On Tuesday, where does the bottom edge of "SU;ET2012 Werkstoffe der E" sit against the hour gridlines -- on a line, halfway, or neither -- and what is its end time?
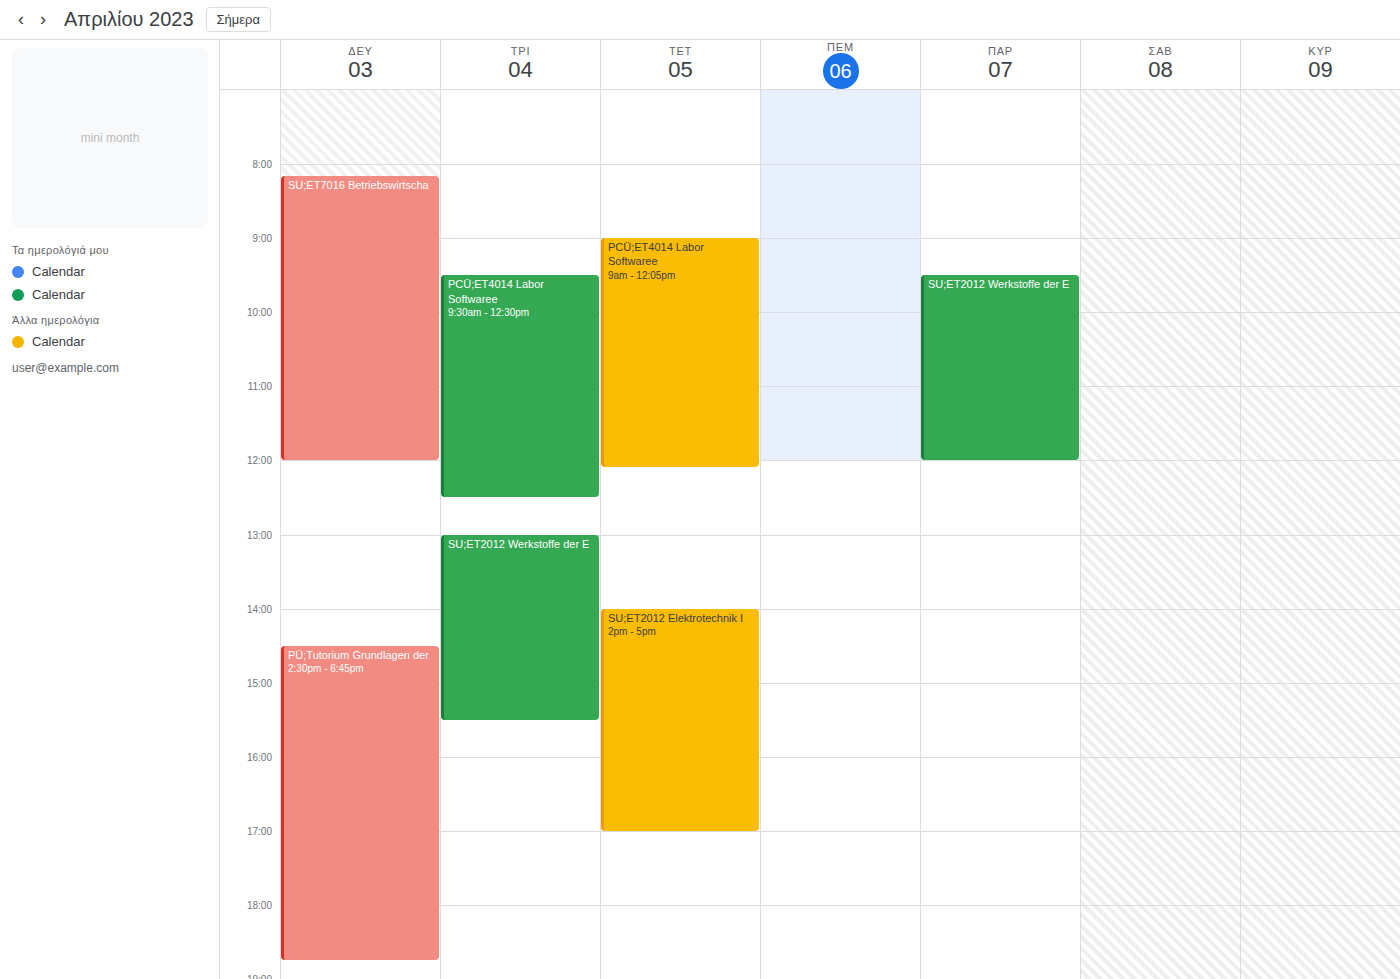
3:30 PM -- halfway between the 3 PM and 4 PM lines.